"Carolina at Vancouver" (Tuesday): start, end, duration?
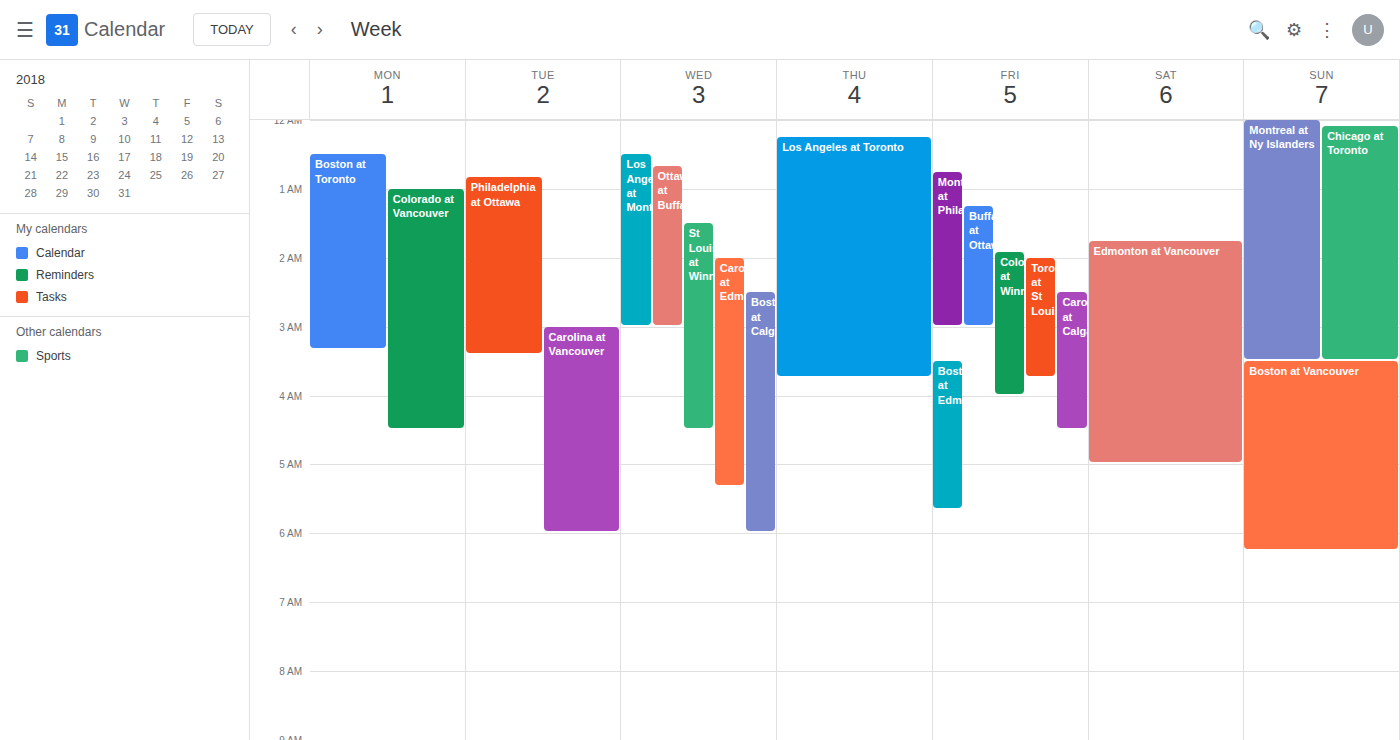
3:00 AM to 6:00 AM, 3 hours